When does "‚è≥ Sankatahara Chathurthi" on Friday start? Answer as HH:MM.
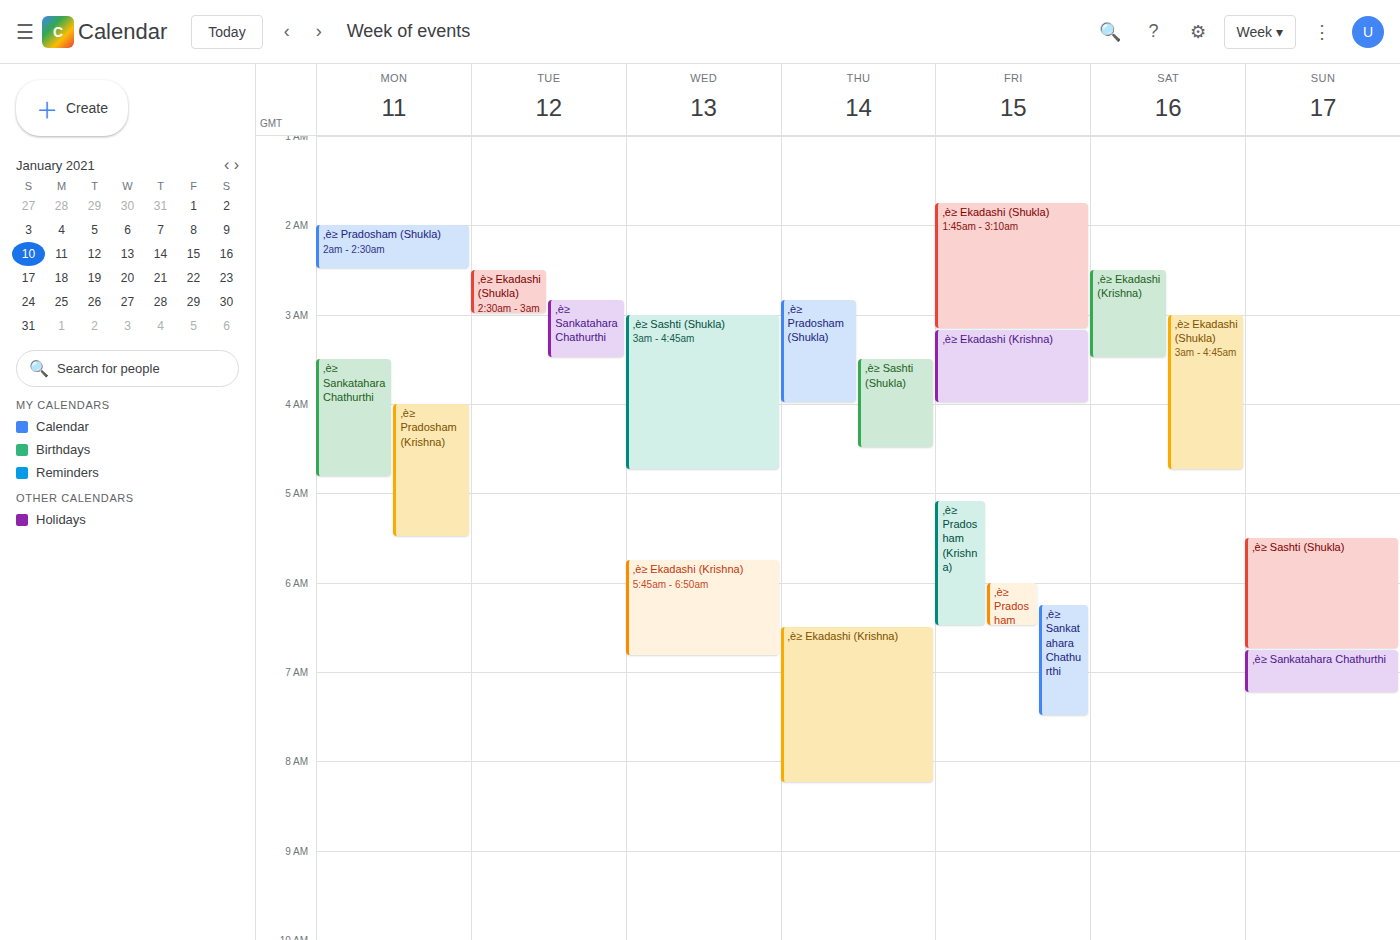
06:15